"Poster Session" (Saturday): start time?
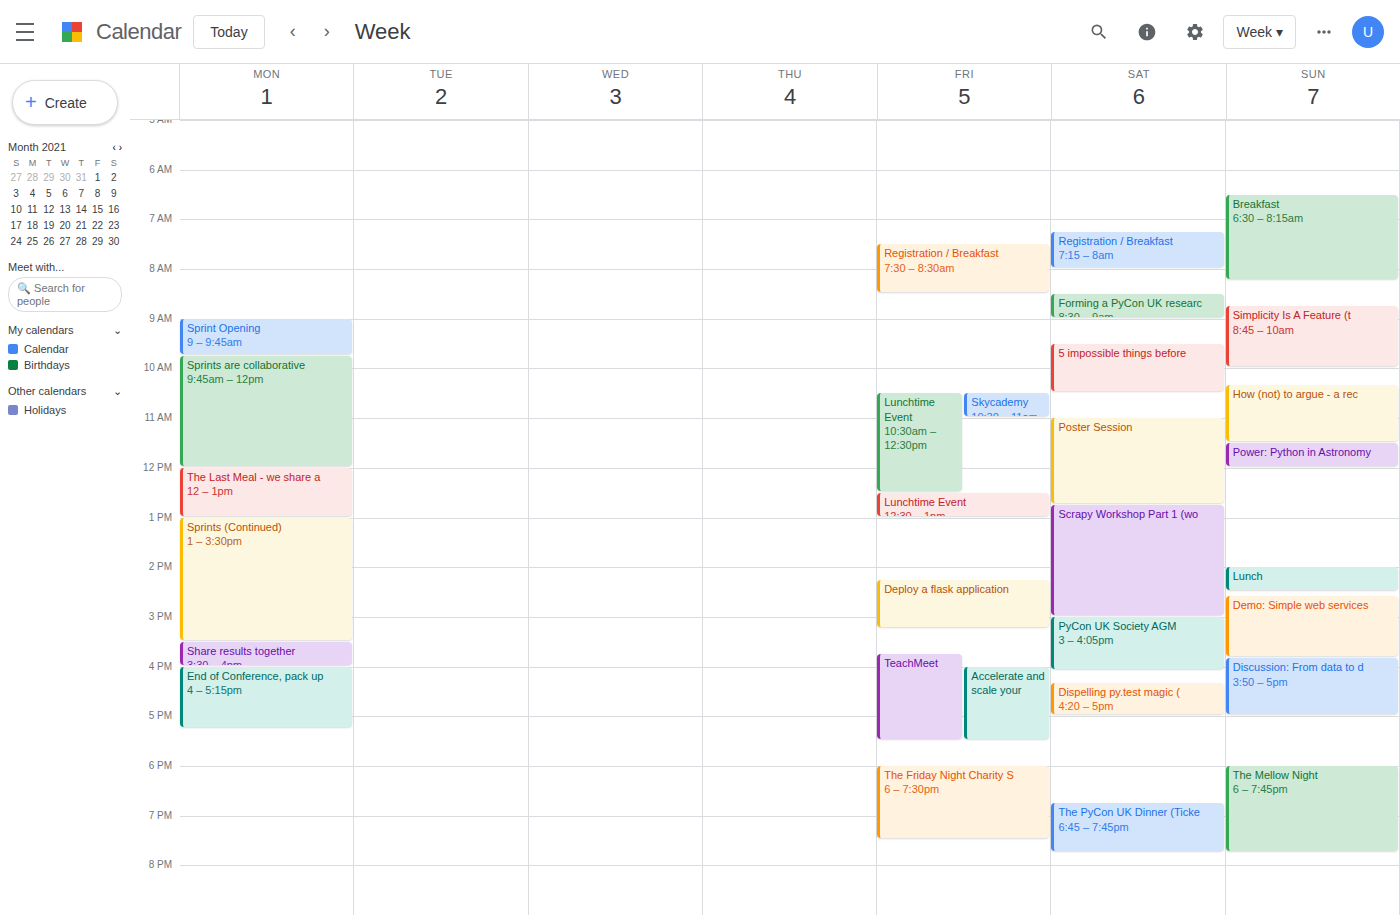
11:00 AM